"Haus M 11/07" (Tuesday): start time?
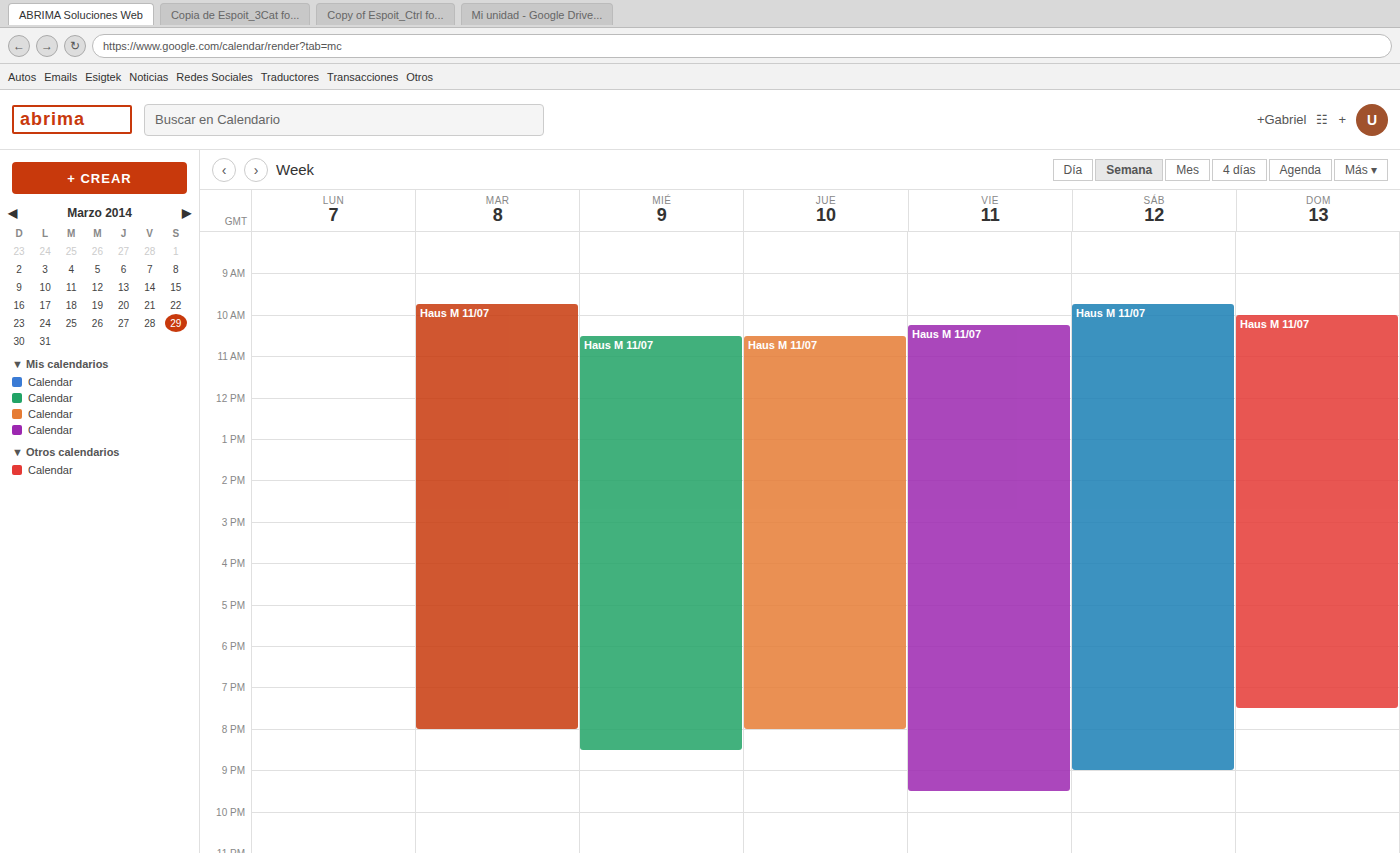
9:45 AM